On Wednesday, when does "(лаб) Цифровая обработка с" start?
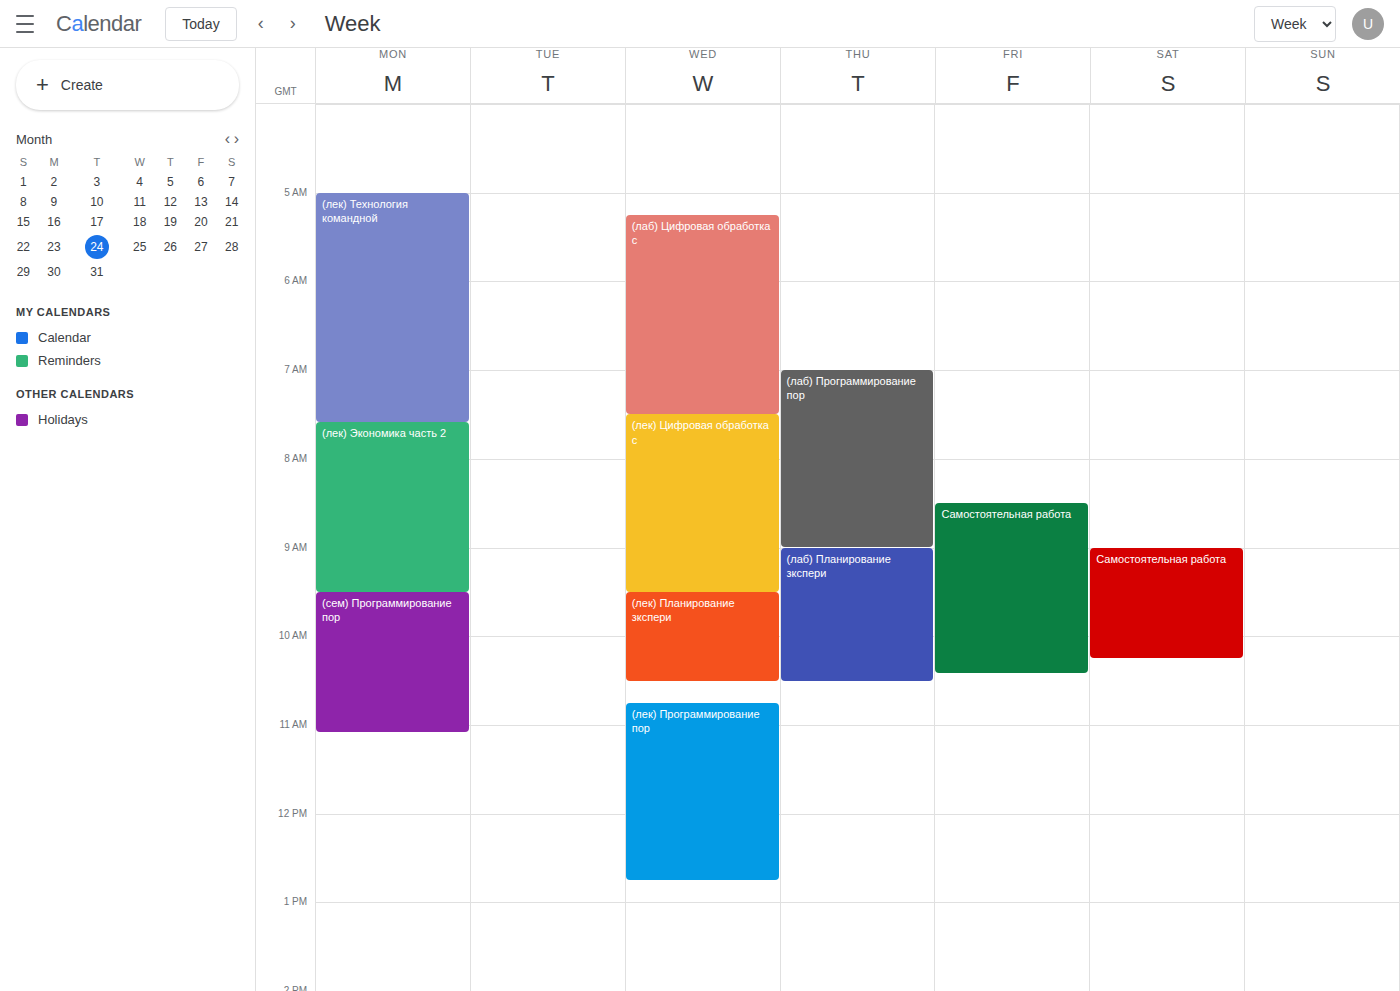
05:15